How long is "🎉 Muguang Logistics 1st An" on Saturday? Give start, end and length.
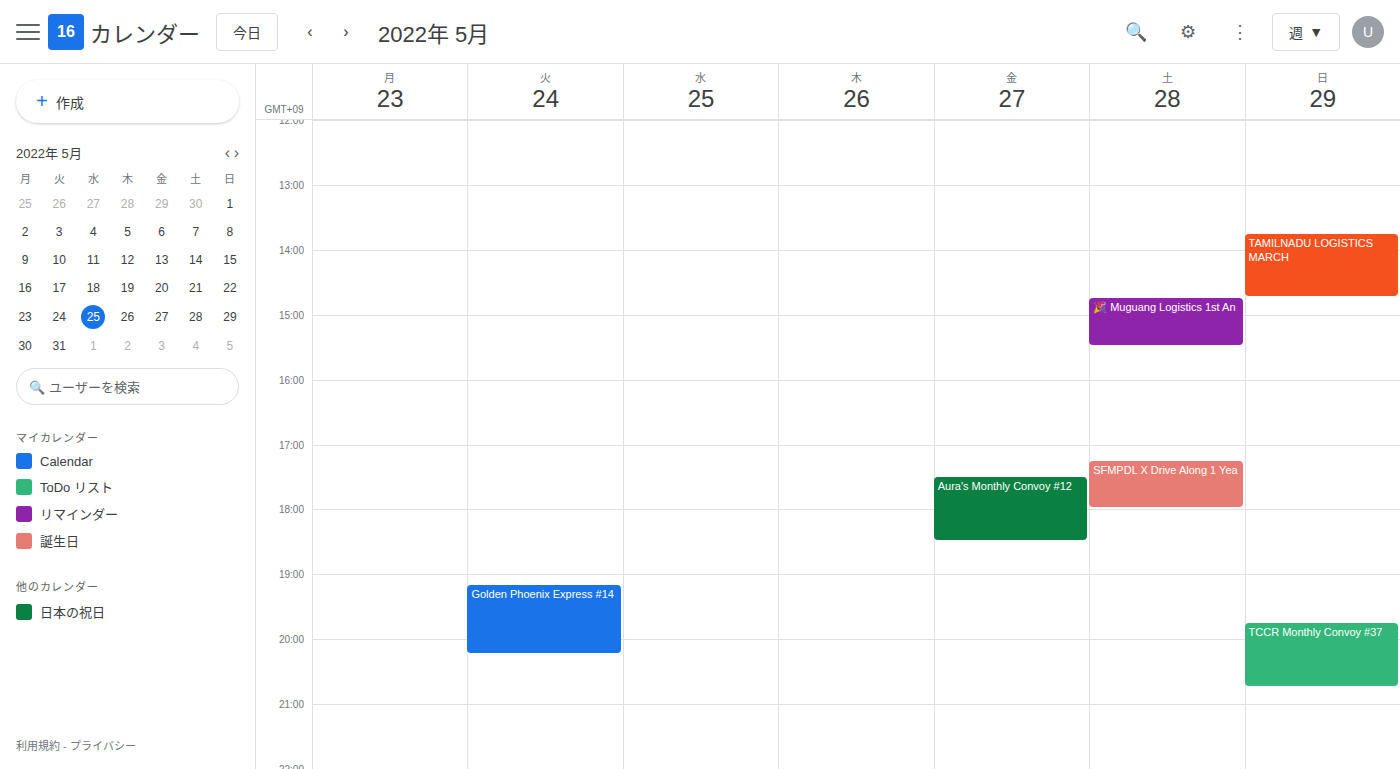
2:45 PM to 3:30 PM, 45 minutes